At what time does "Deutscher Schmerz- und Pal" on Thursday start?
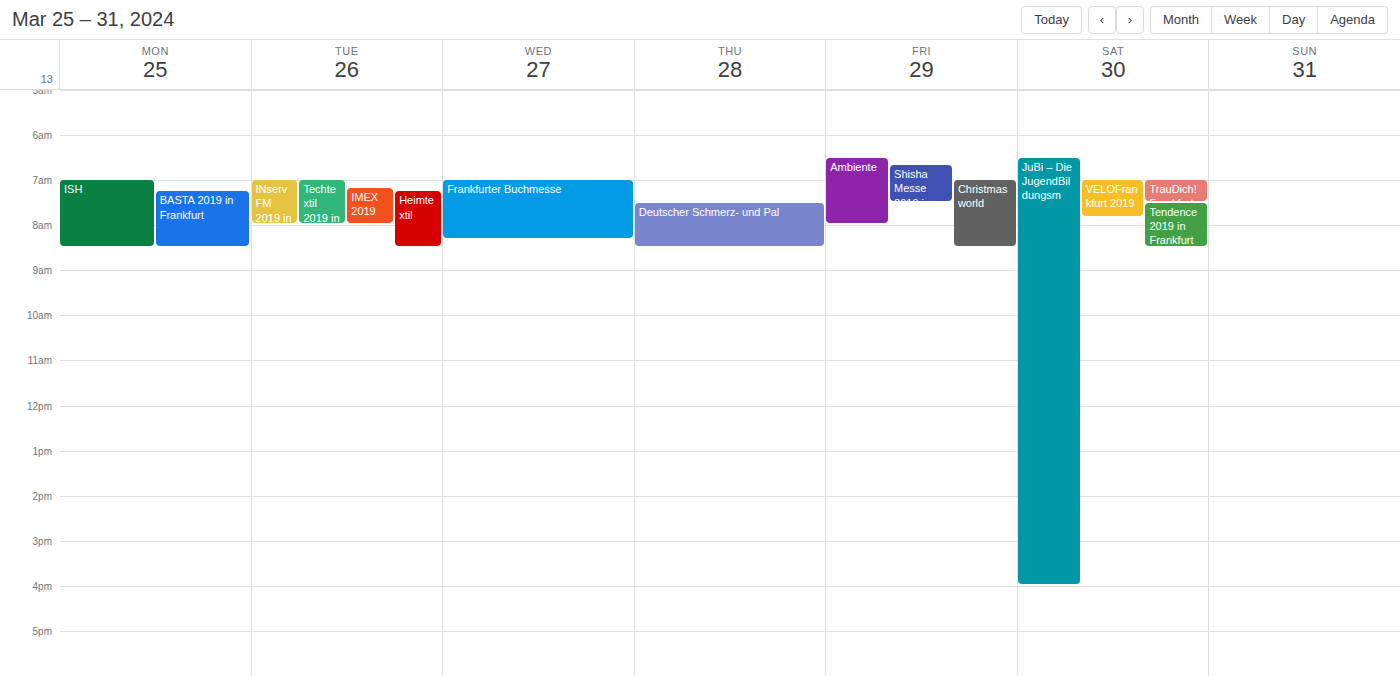
07:30